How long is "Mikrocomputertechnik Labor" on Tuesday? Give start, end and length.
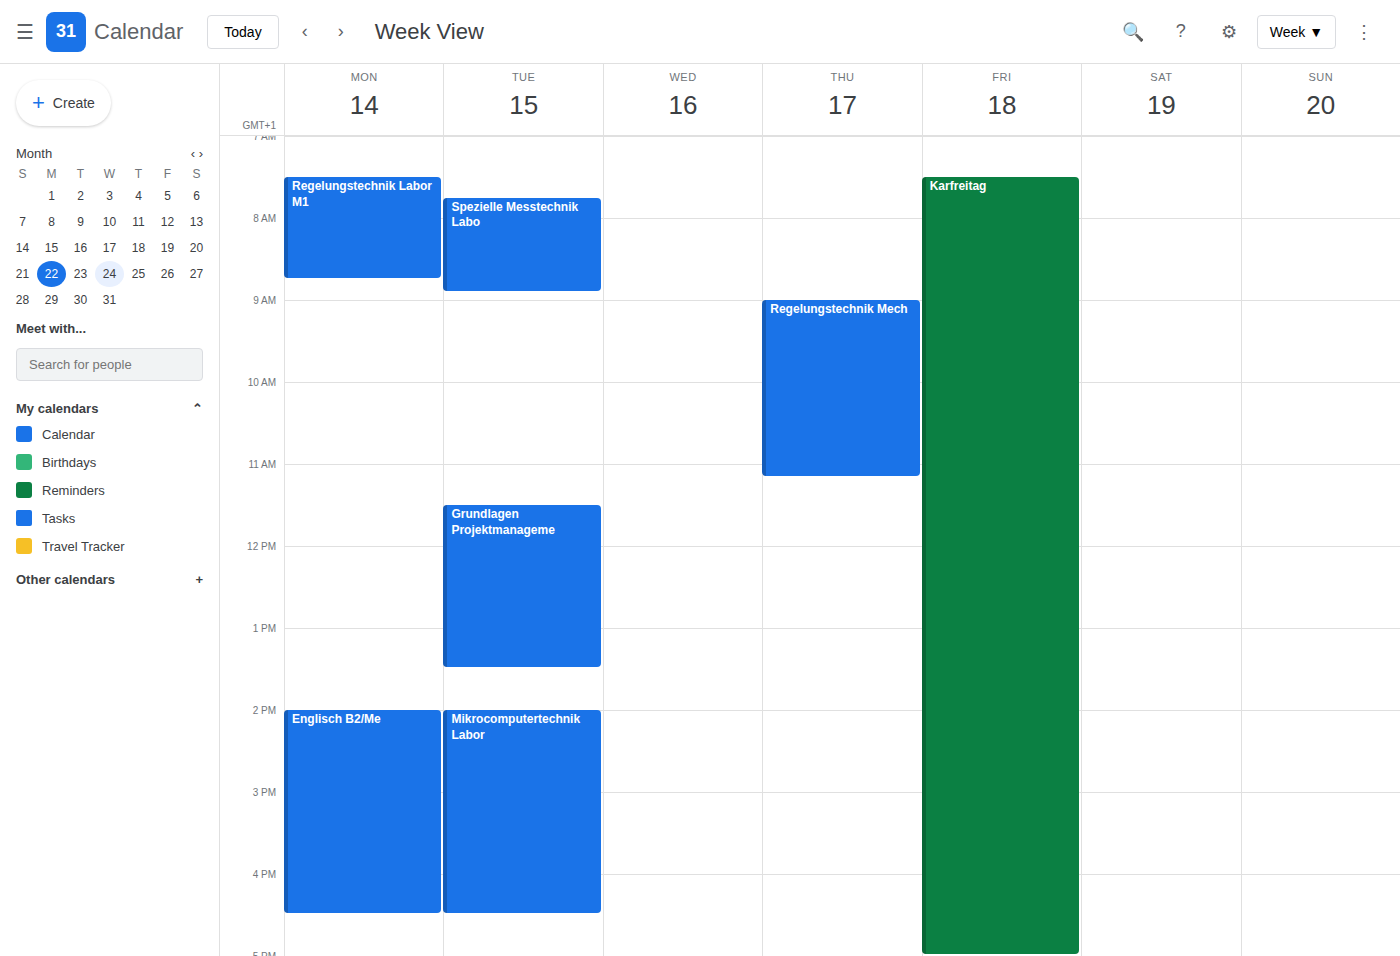
14:00 to 16:30, 2 hours 30 minutes